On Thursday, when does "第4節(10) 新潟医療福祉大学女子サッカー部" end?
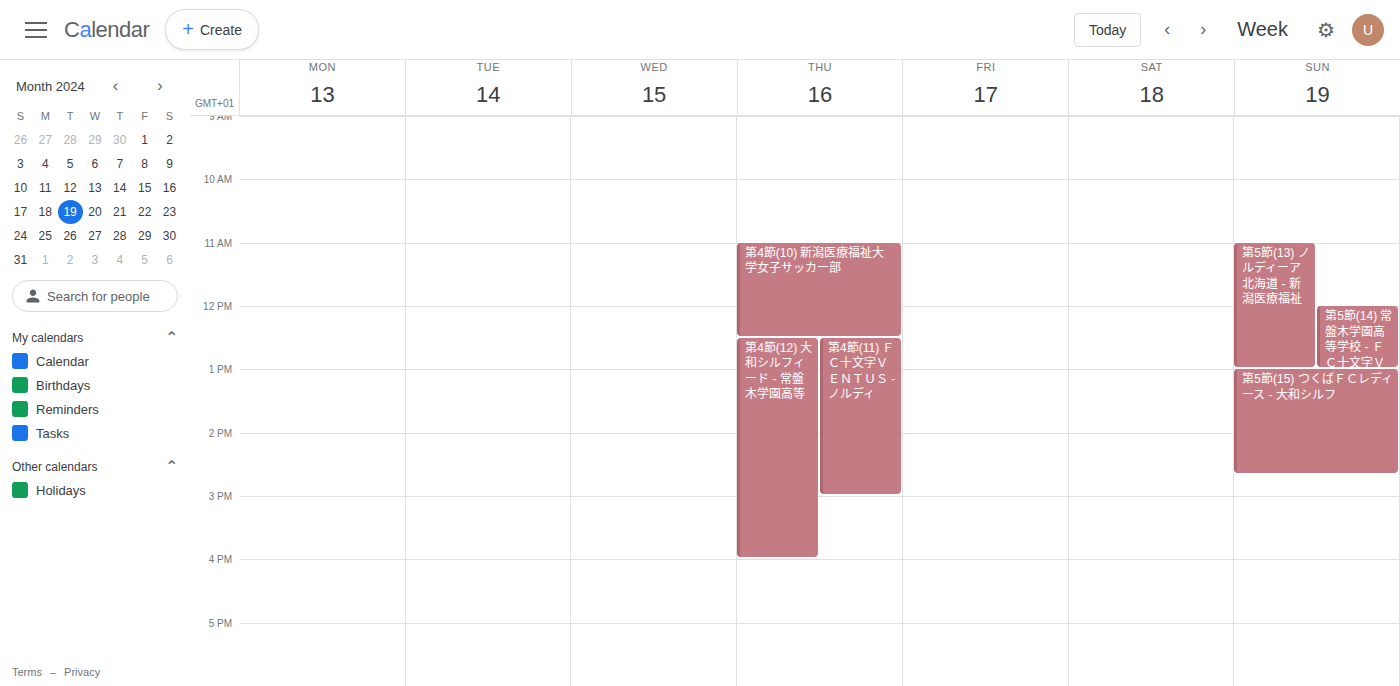
12:30 PM